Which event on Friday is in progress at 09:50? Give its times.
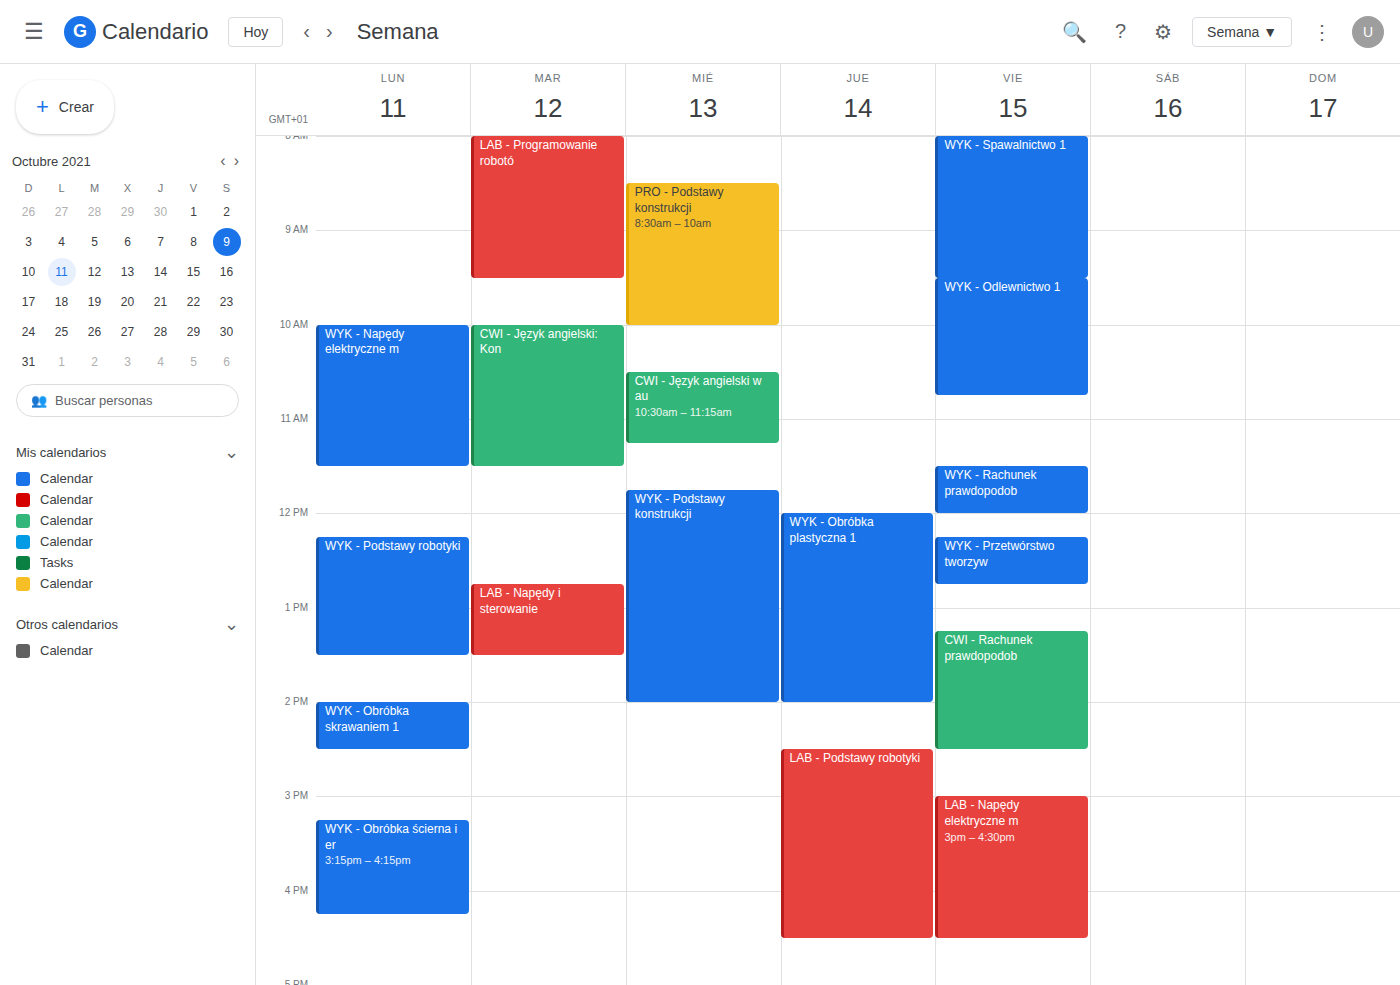
"WYK - Odlewnictwo 1", 09:30 to 10:45